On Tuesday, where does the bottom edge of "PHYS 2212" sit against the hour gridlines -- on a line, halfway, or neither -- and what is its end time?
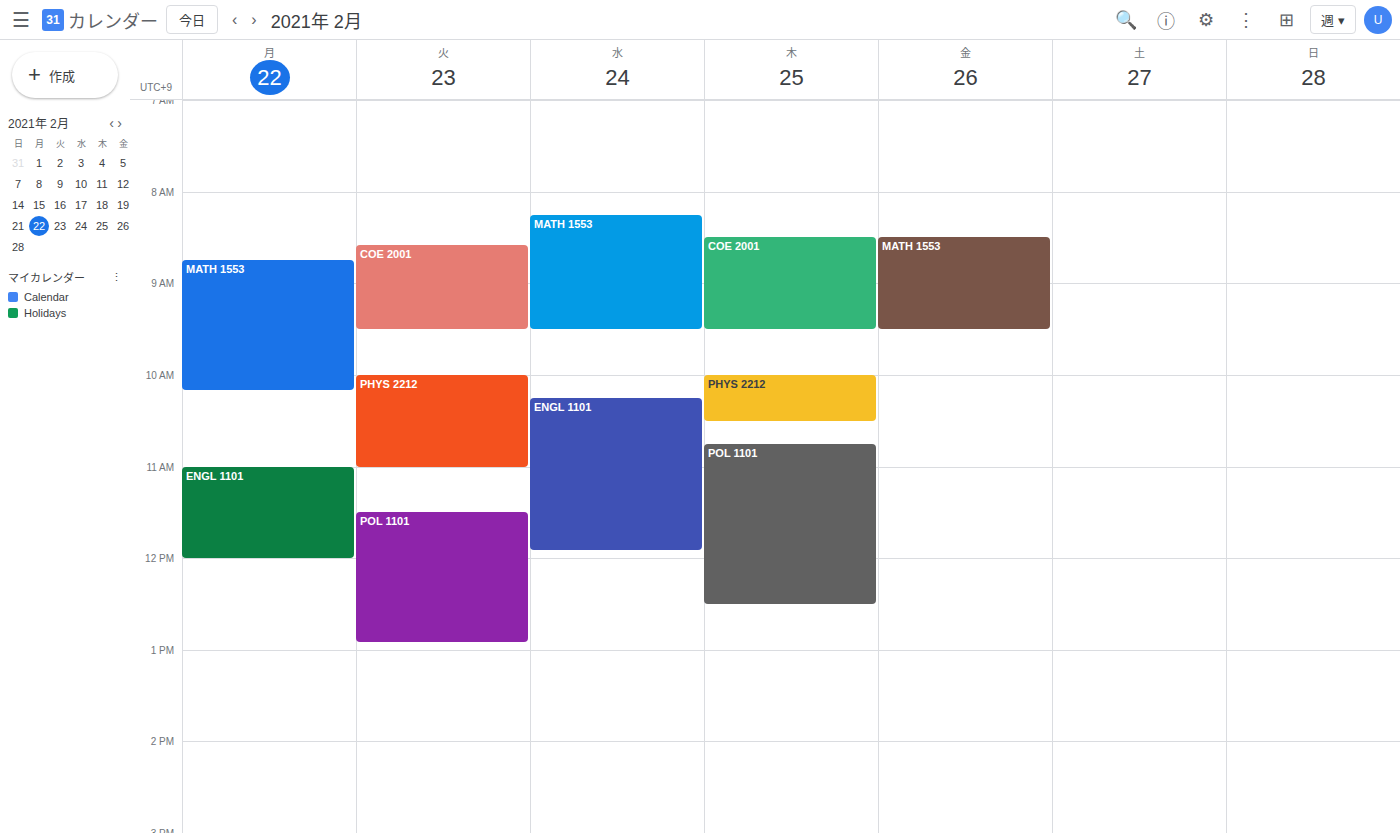
11:00 AM -- exactly on the 11 AM line.